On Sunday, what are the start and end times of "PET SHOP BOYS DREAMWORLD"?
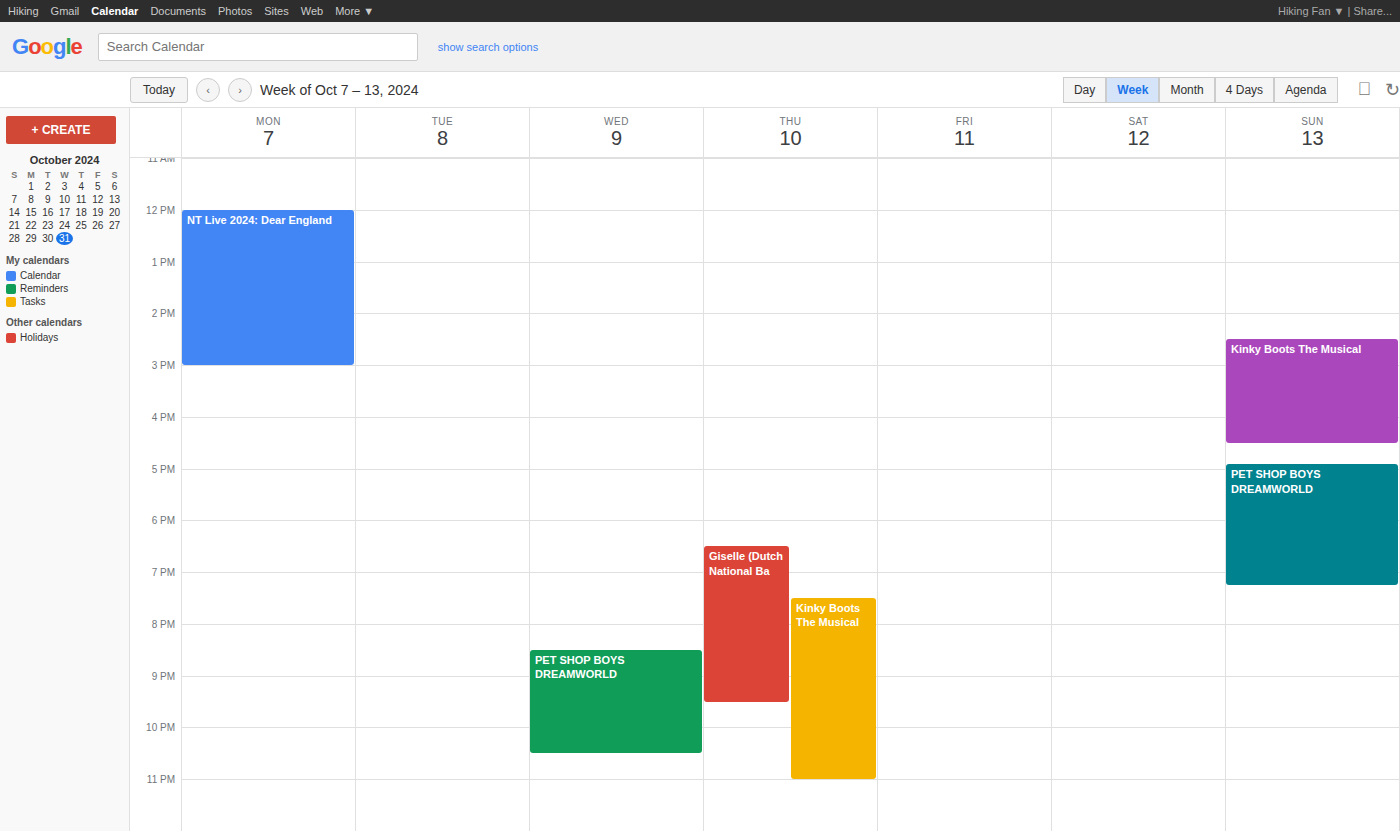
16:55 to 19:15